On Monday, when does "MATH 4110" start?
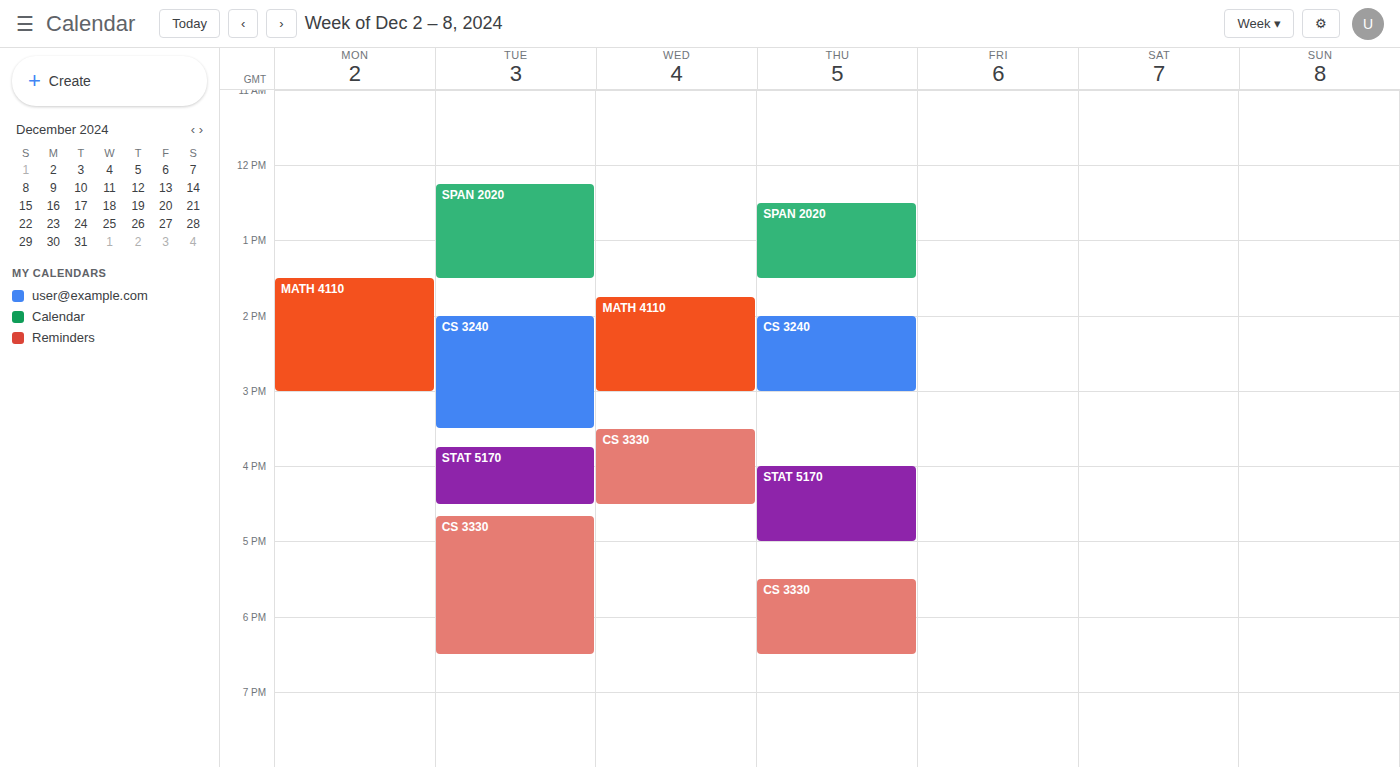
13:30